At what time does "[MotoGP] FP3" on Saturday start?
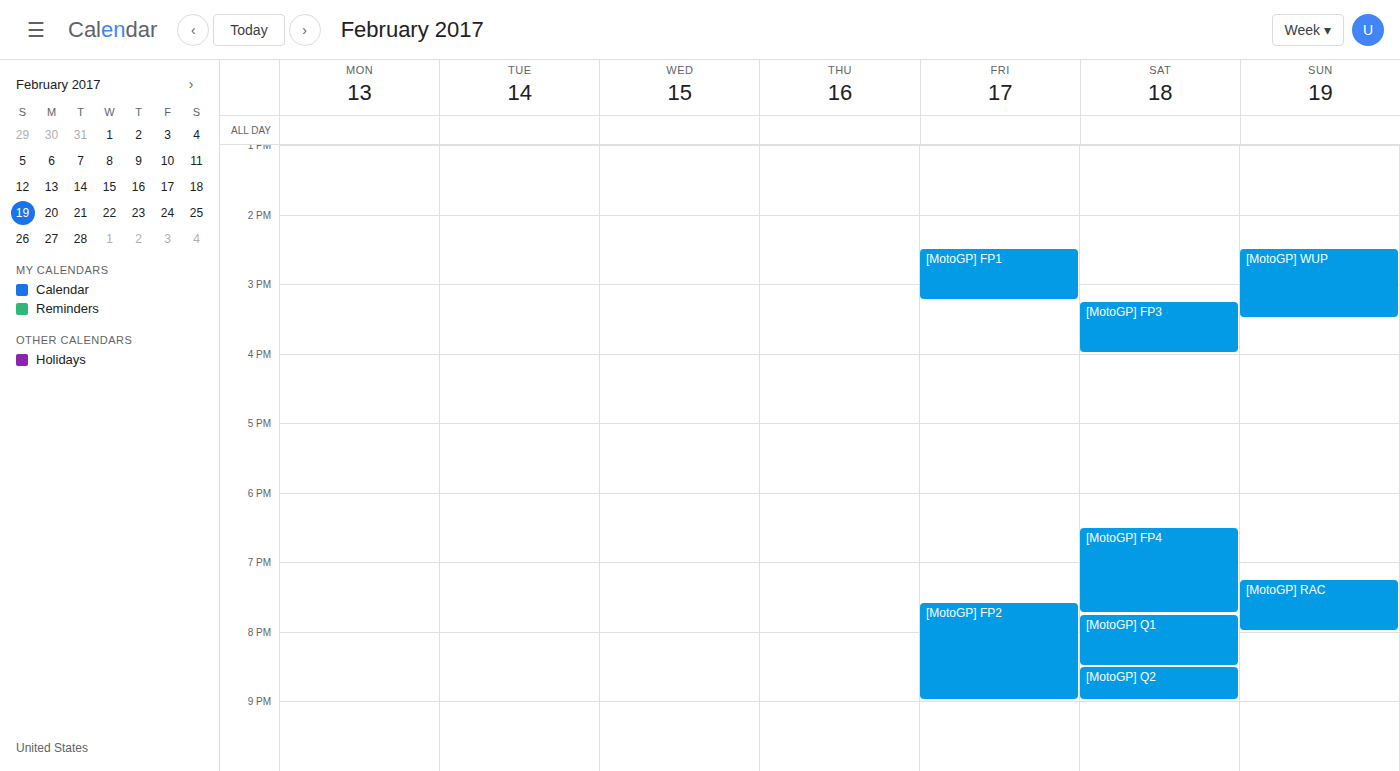
3:15 PM